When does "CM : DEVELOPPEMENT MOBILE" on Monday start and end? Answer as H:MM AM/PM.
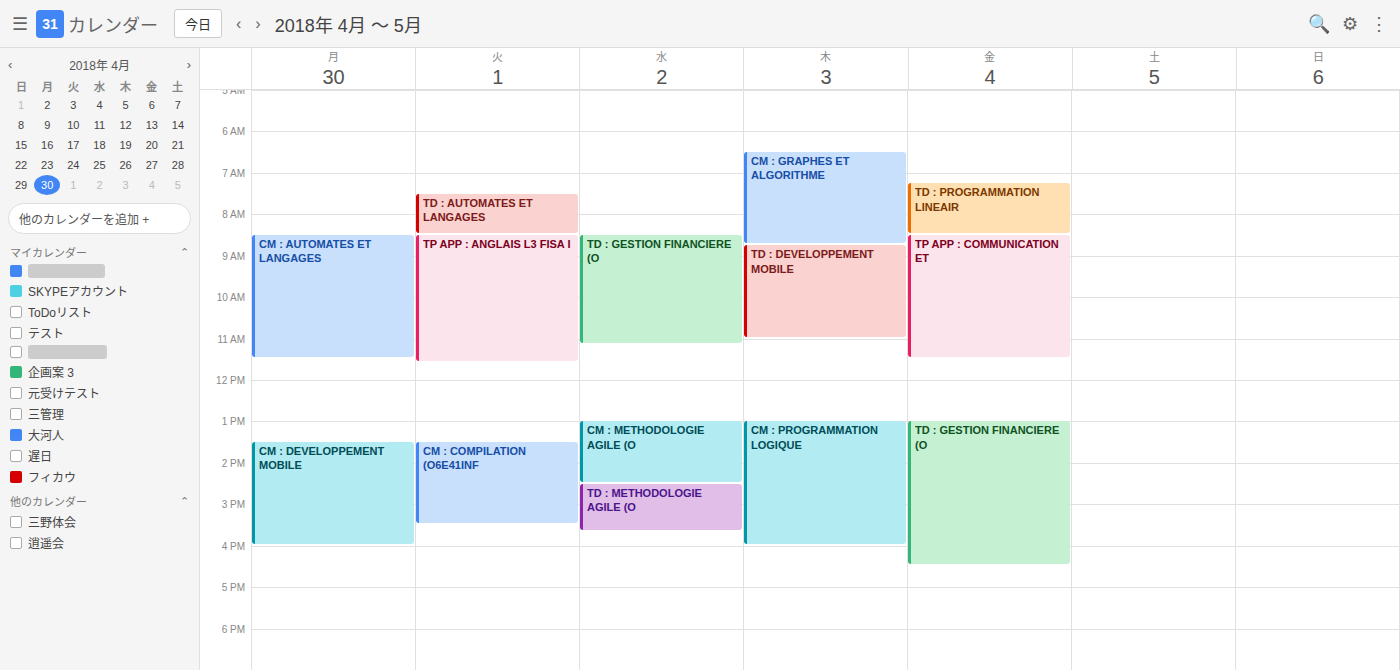
1:30 PM to 4:00 PM